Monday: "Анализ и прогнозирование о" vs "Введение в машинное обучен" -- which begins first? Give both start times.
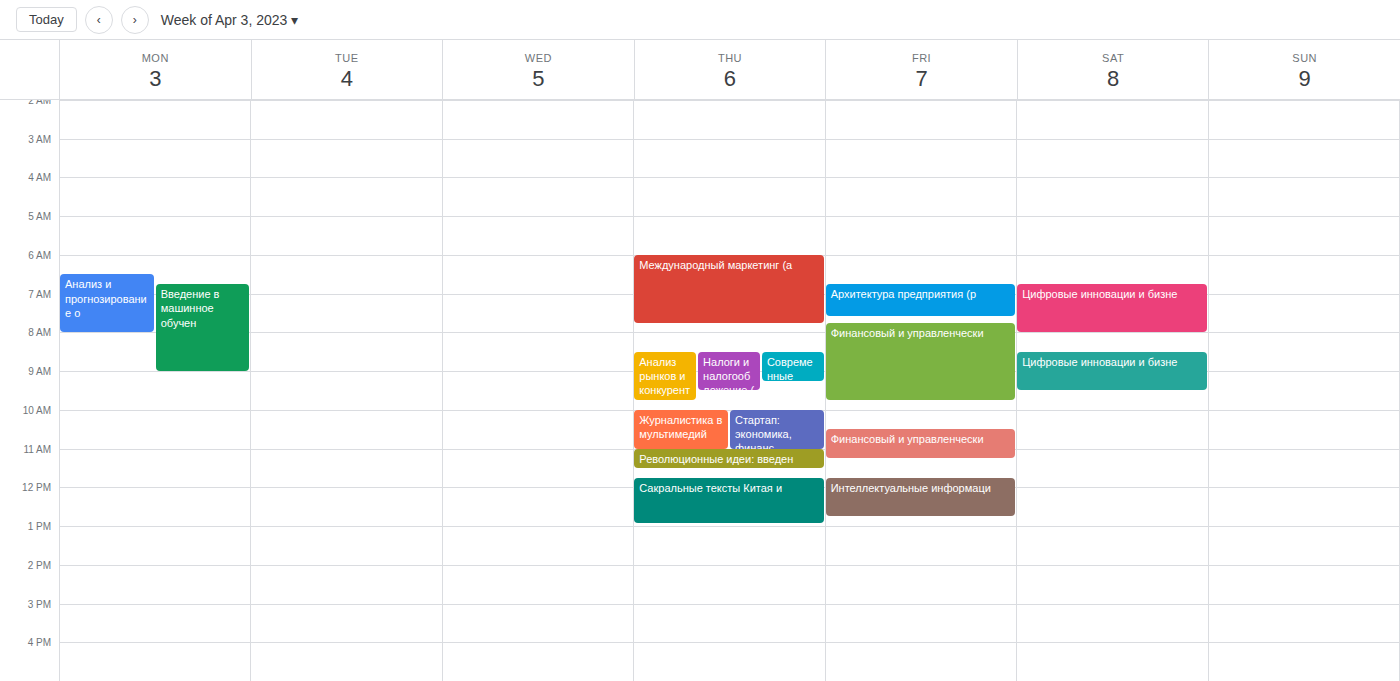
"Анализ и прогнозирование о" 6:30 AM; "Введение в машинное обучен" 6:45 AM.